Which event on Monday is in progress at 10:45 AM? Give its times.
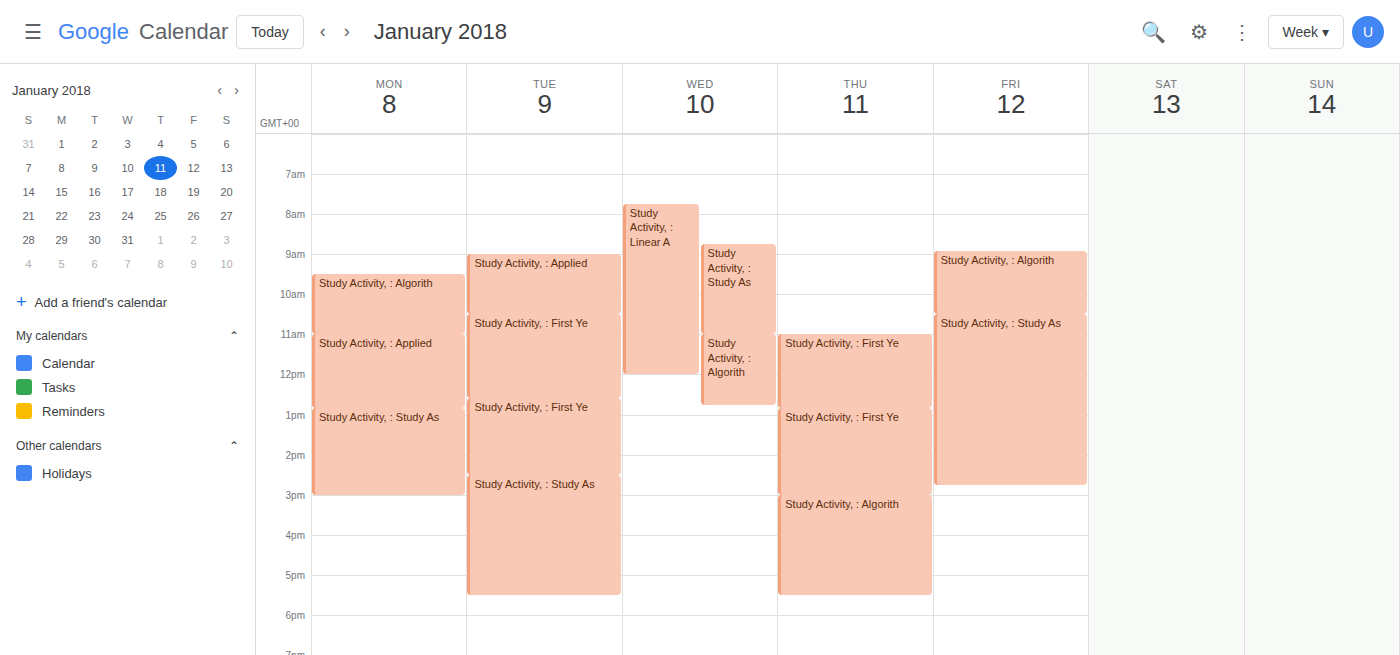
"Study Activity, : Algorith", 9:30 AM to 11:00 AM